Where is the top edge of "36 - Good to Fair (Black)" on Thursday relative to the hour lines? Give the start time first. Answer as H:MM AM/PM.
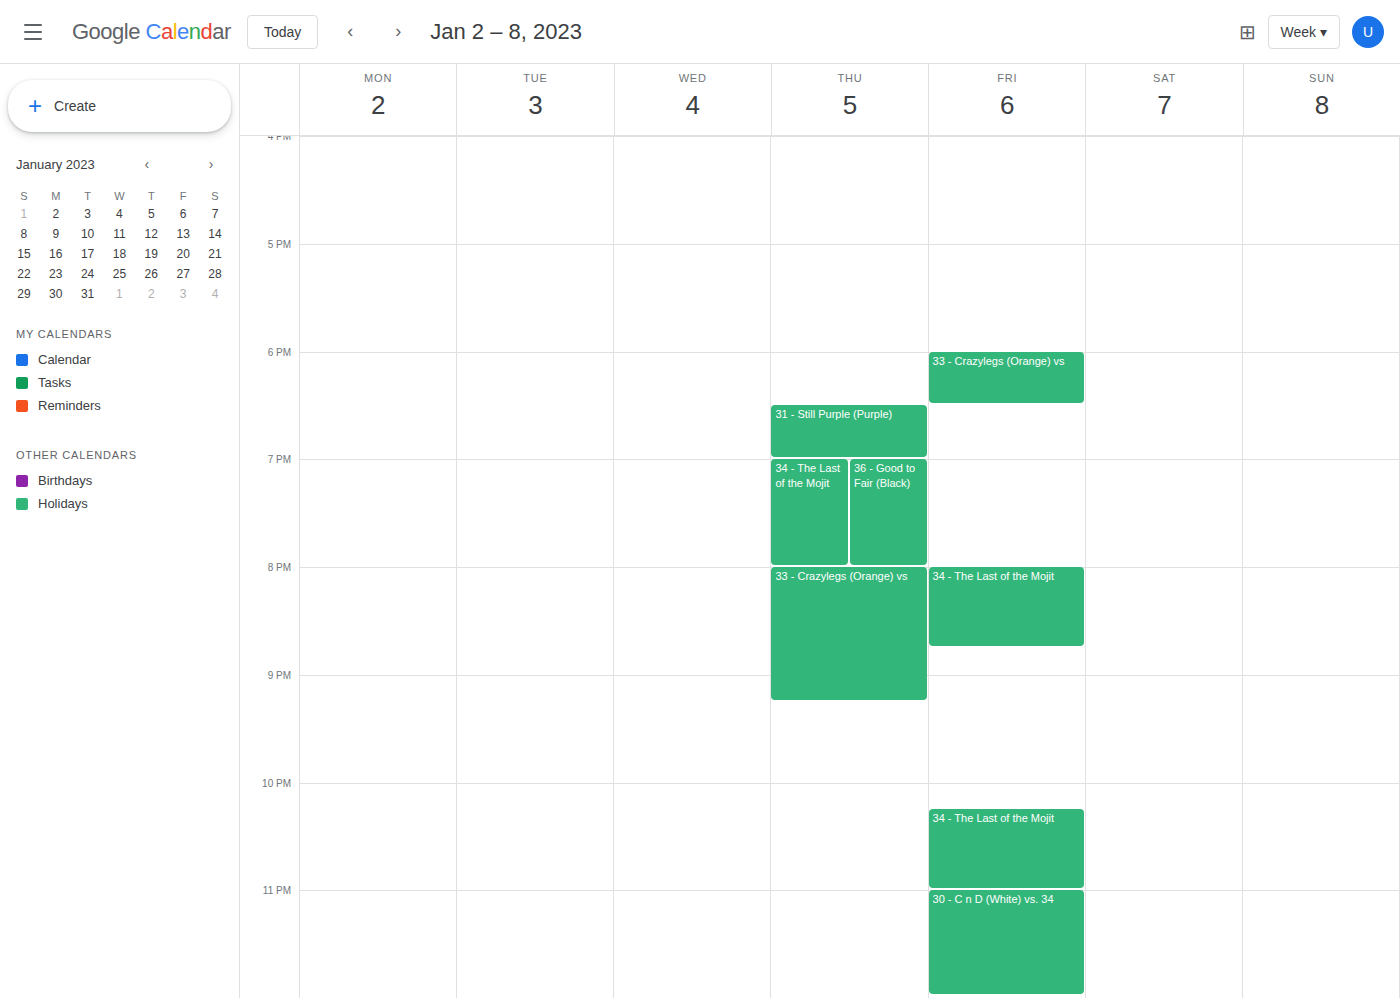
7:00 PM -- exactly on the 7 PM line.